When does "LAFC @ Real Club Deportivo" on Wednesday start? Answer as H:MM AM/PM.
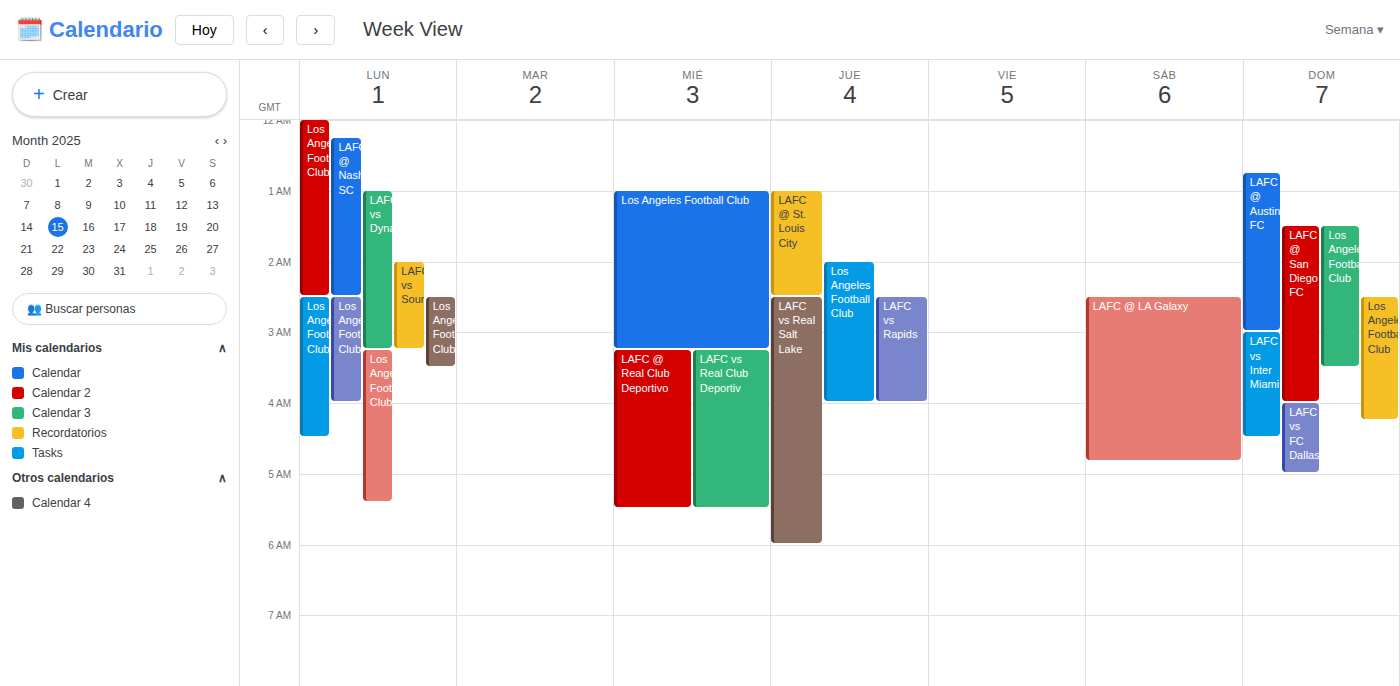
3:15 AM